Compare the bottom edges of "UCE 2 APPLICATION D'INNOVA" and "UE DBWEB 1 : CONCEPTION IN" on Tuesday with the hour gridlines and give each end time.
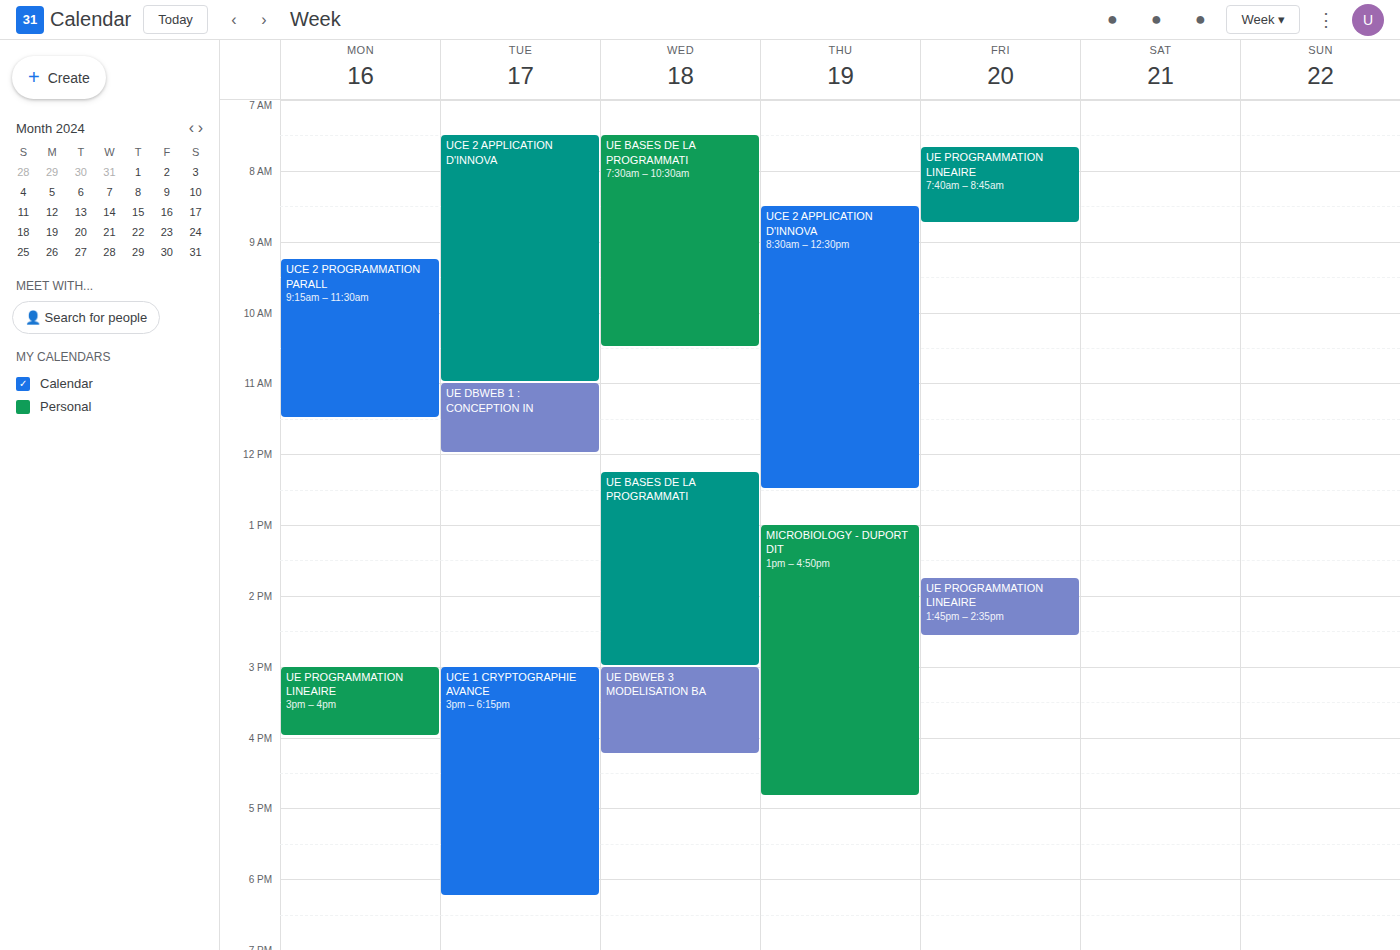
"UCE 2 APPLICATION D'INNOVA": 11:00 AM, exactly on the 11 AM line. "UE DBWEB 1 : CONCEPTION IN": 12:00 PM, exactly on the 12 PM line.